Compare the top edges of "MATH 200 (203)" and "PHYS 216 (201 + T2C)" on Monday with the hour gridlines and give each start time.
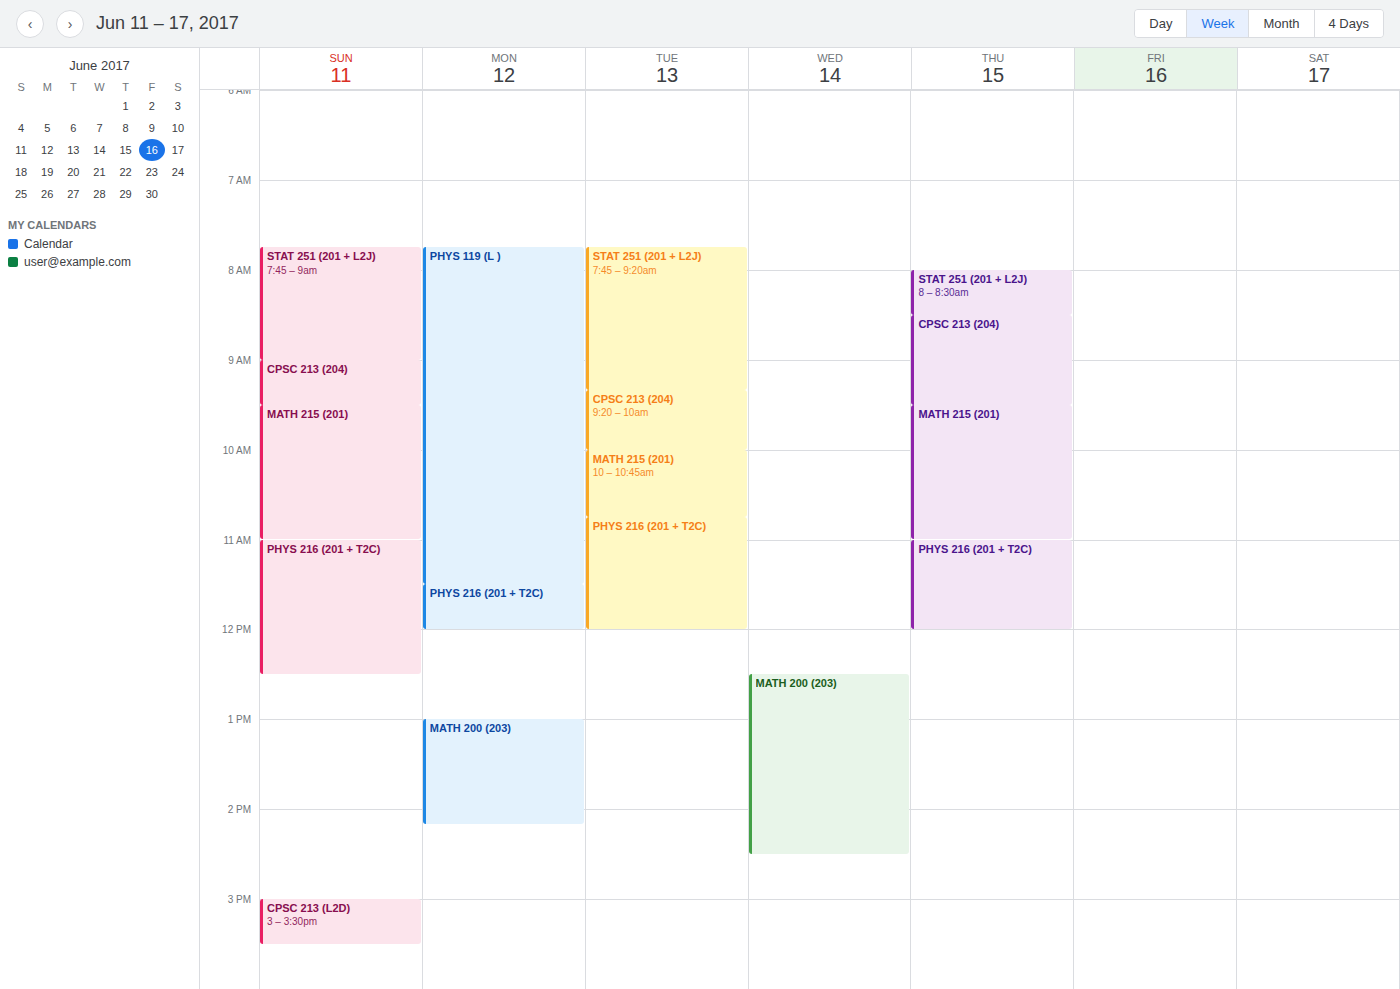
"MATH 200 (203)": 1:00 PM, exactly on the 1 PM line. "PHYS 216 (201 + T2C)": 11:30 AM, halfway between the 11 AM and 12 PM lines.